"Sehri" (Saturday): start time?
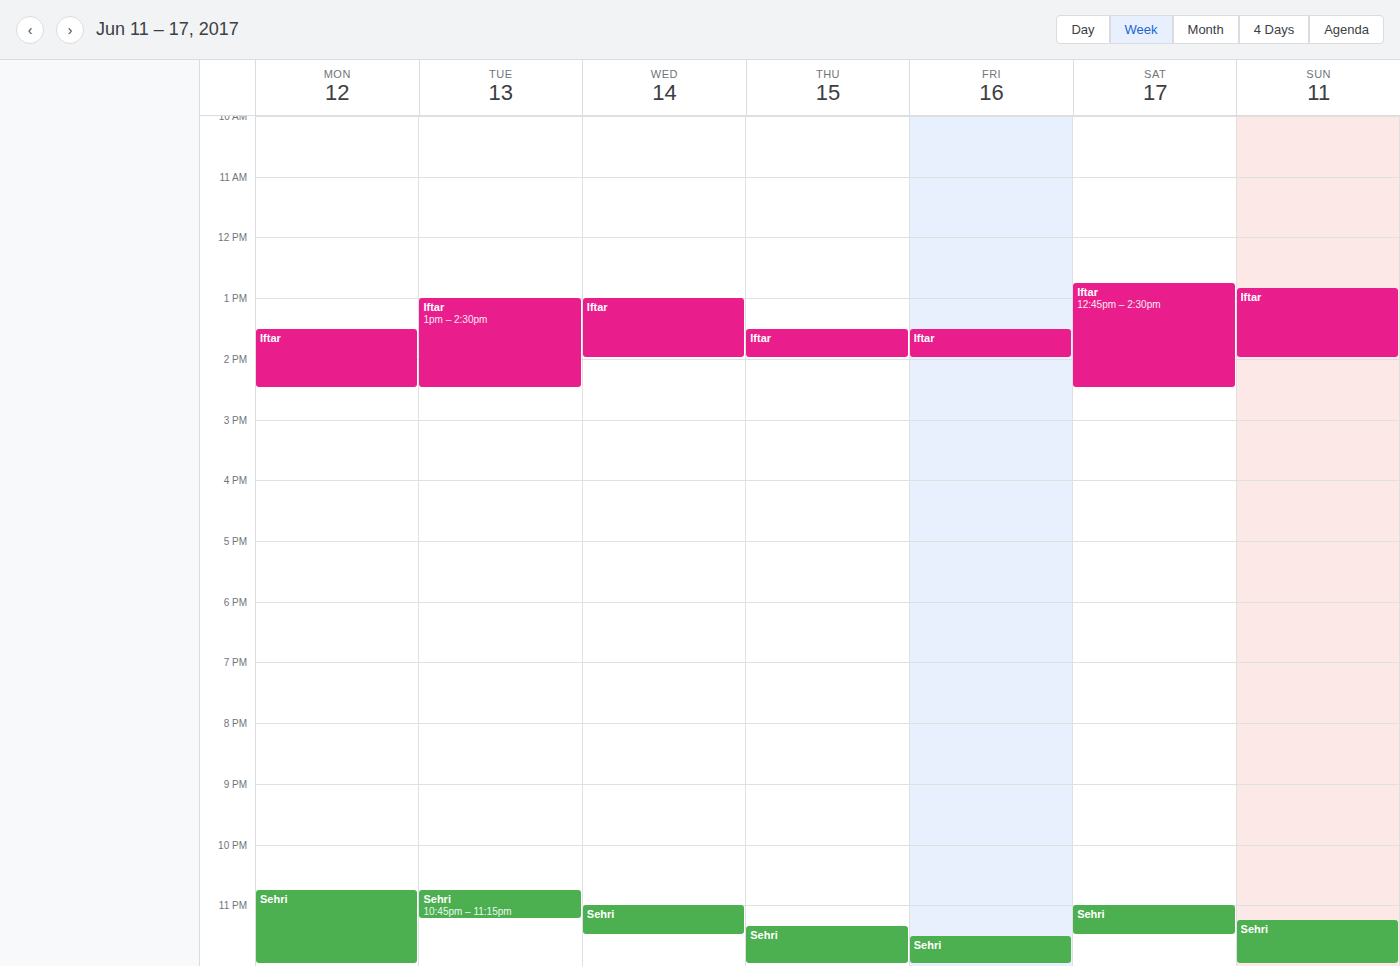
11:00 PM